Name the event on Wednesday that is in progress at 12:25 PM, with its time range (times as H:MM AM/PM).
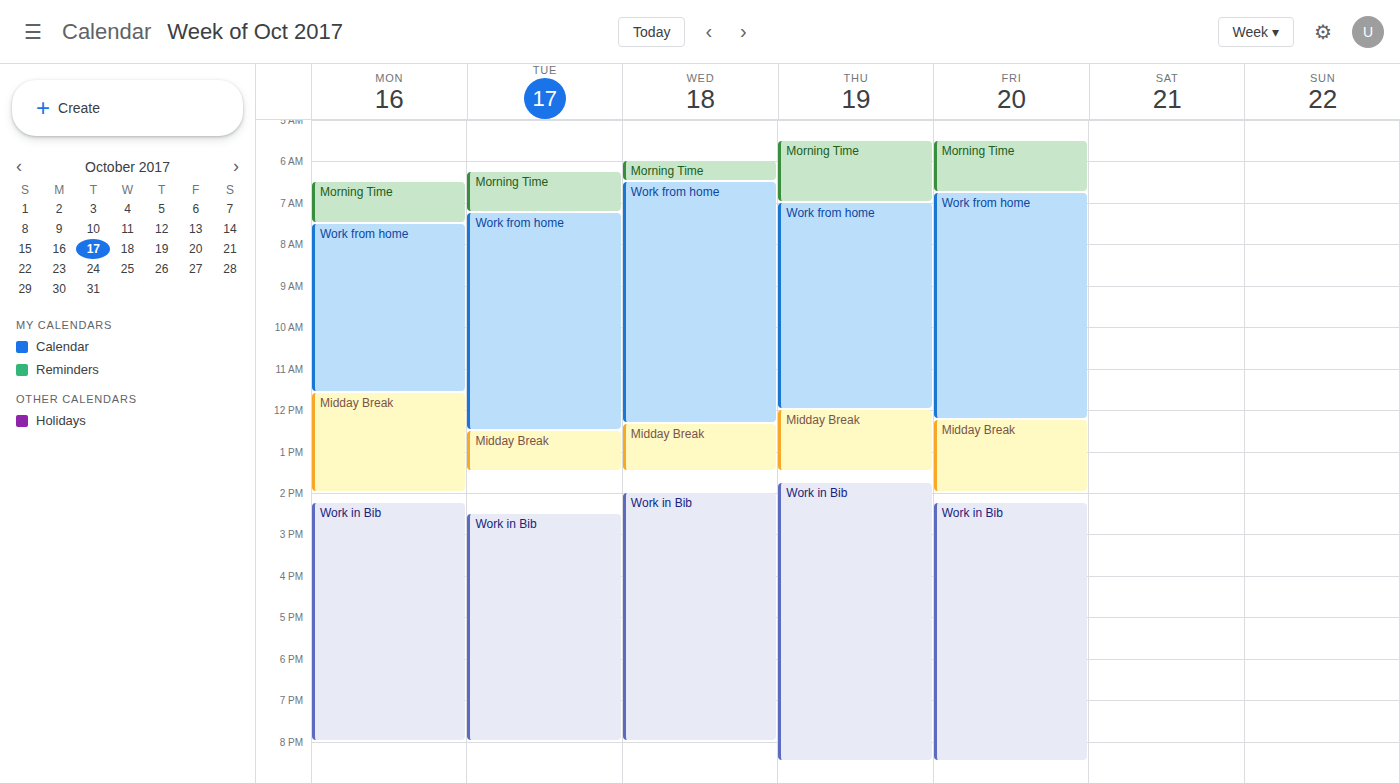
"Midday Break", 12:20 PM to 1:30 PM